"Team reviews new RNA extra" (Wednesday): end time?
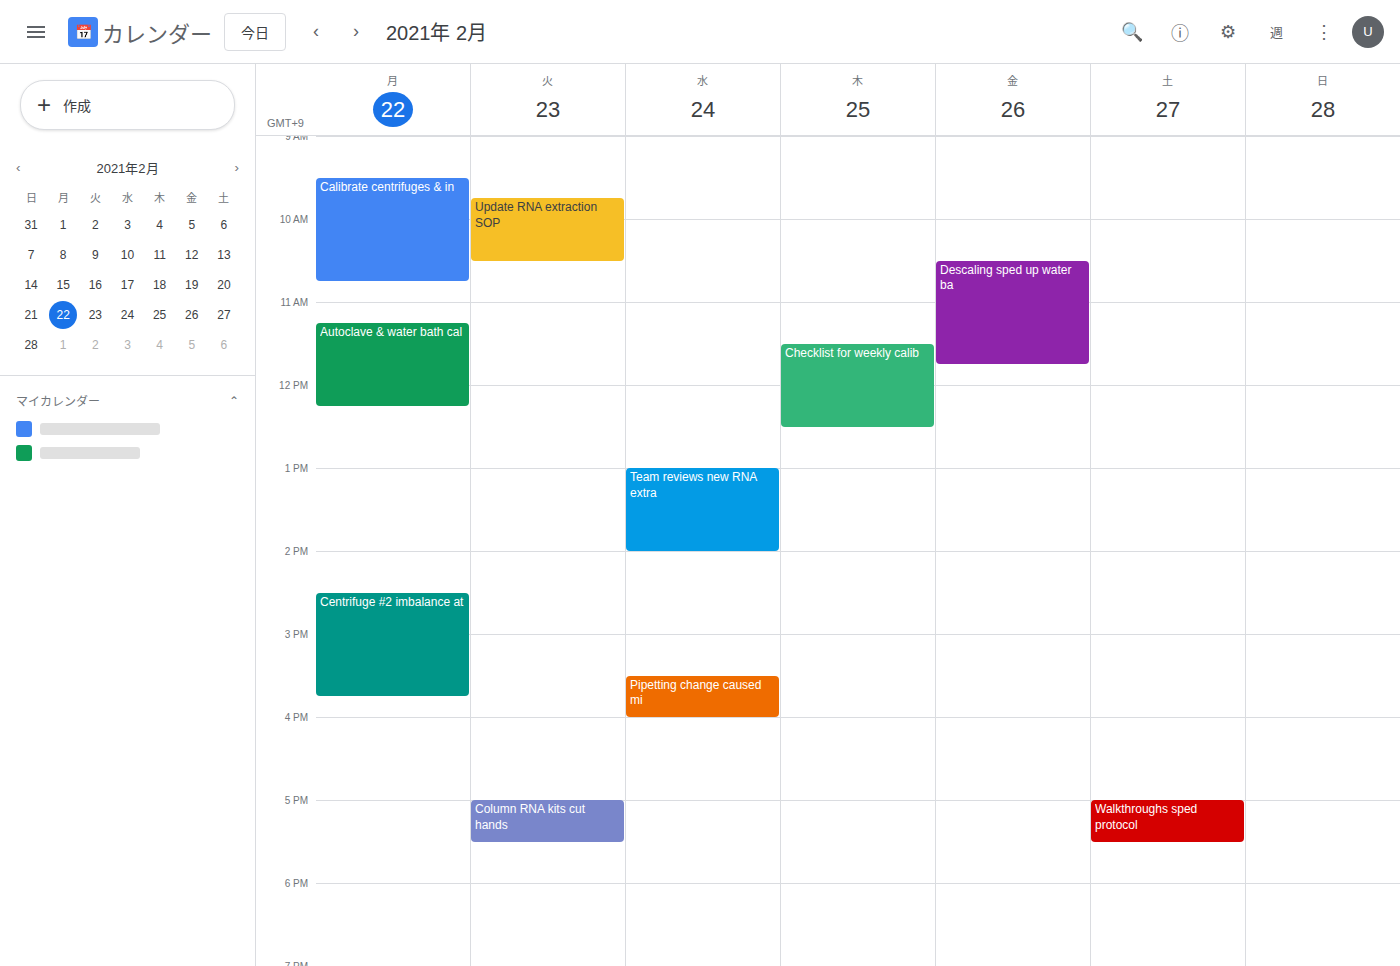
2:00 PM